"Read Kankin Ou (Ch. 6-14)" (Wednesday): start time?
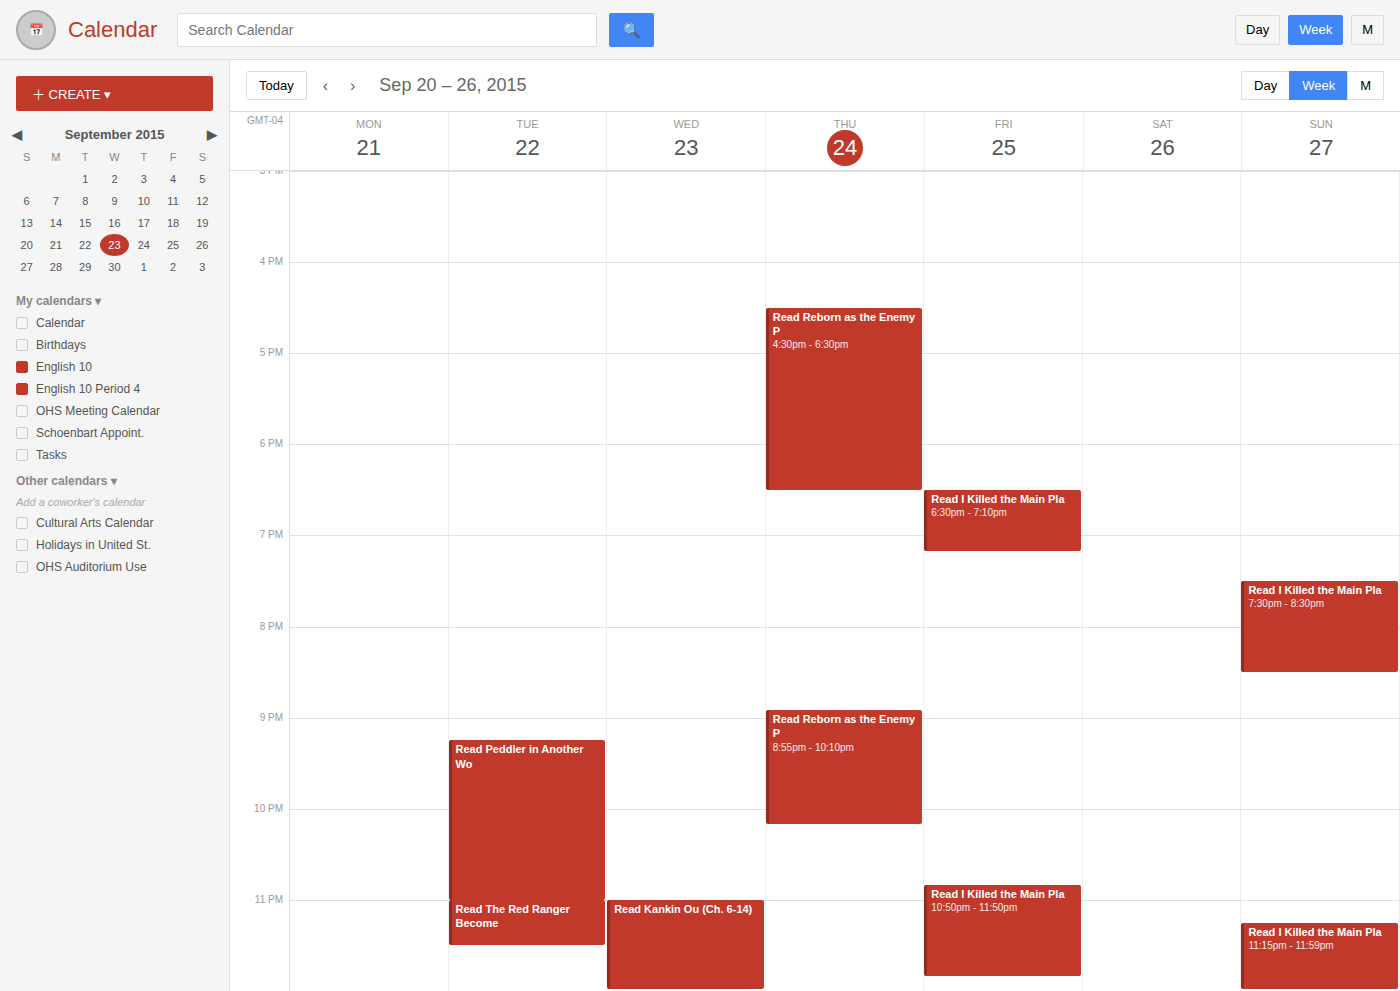
11:00 PM